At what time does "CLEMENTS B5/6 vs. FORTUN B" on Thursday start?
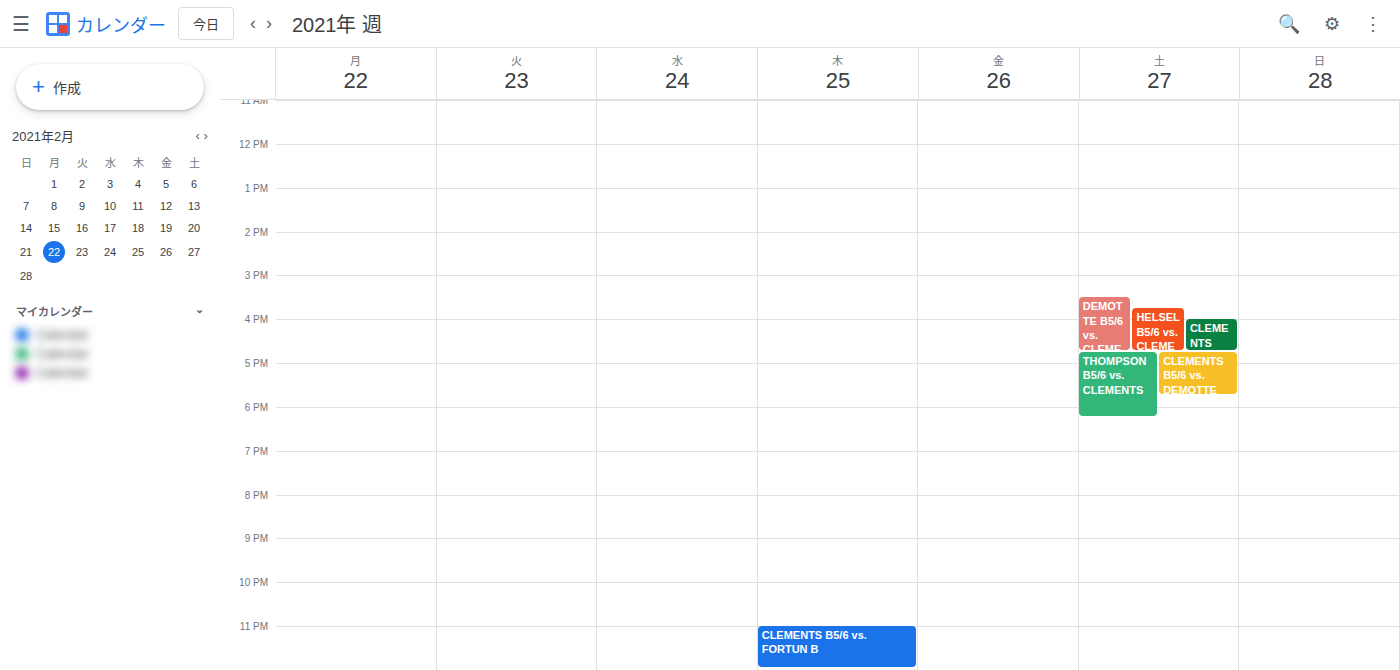
11:00 PM